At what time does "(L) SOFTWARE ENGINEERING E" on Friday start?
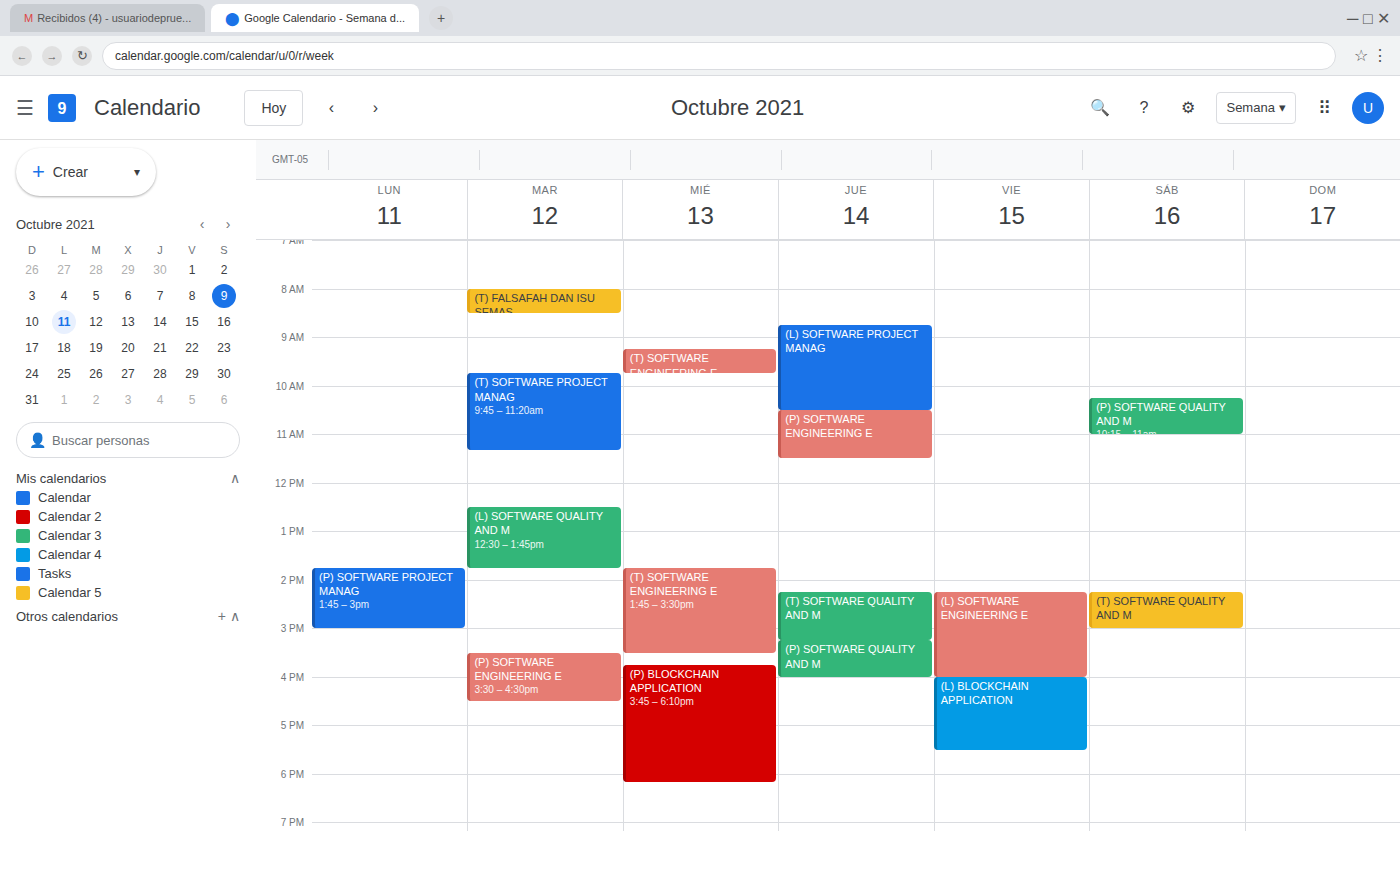
2:15 PM